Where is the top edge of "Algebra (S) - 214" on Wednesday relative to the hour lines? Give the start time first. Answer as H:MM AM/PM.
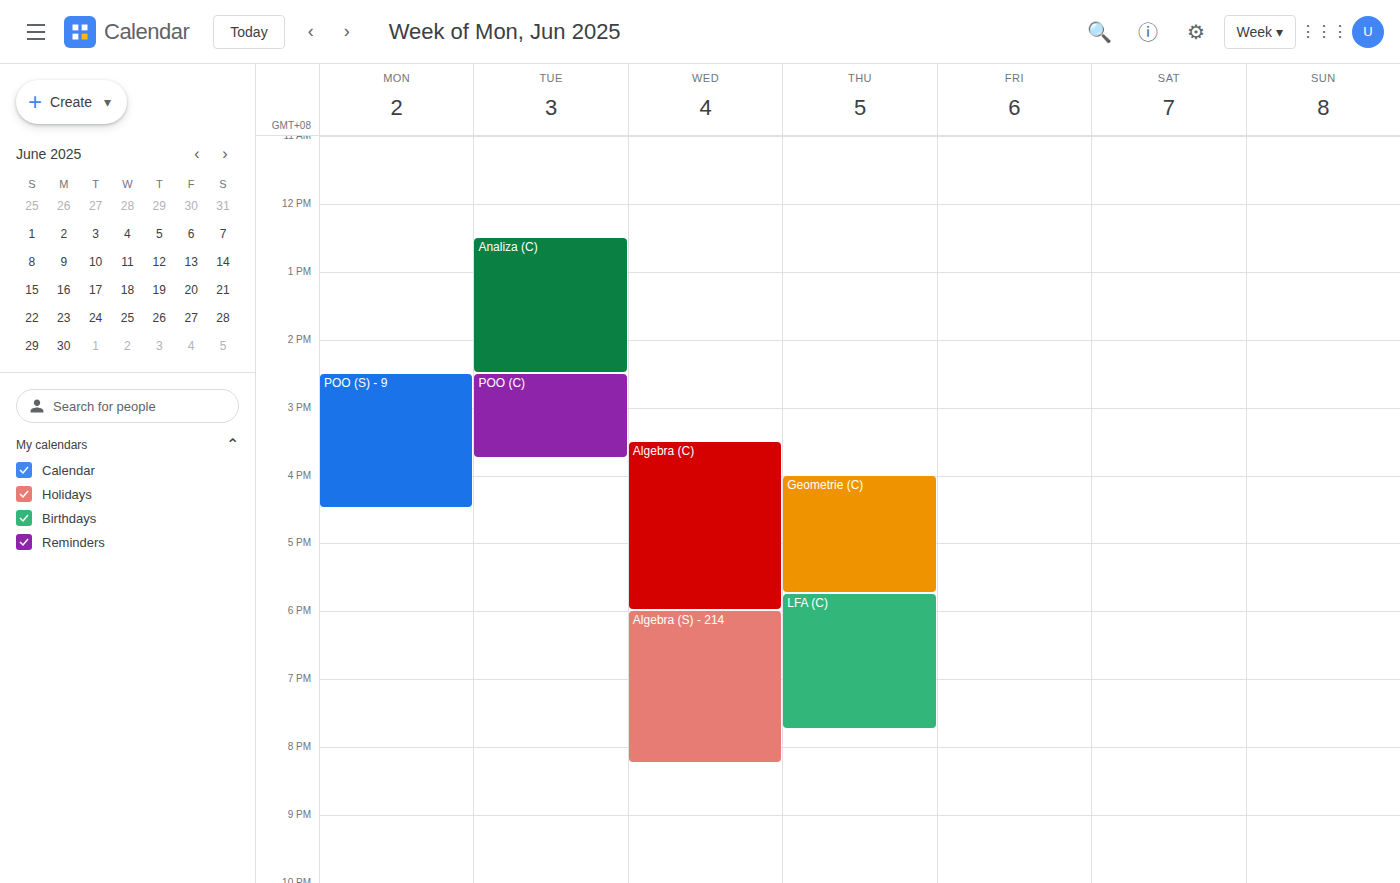
6:00 PM -- exactly on the 6 PM line.